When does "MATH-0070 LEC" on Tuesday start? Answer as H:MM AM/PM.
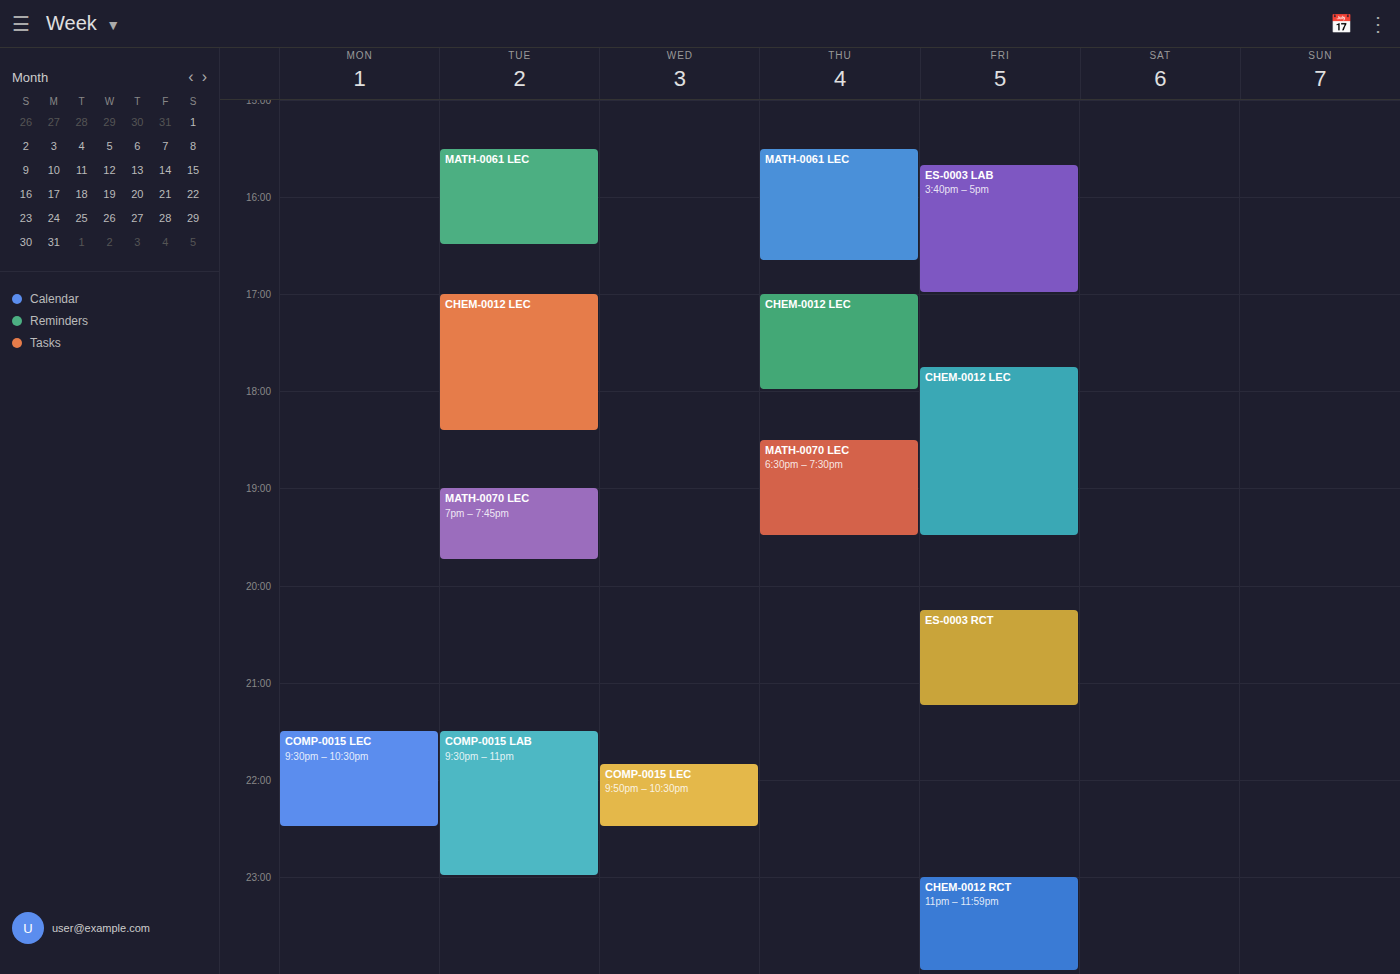
7:00 PM